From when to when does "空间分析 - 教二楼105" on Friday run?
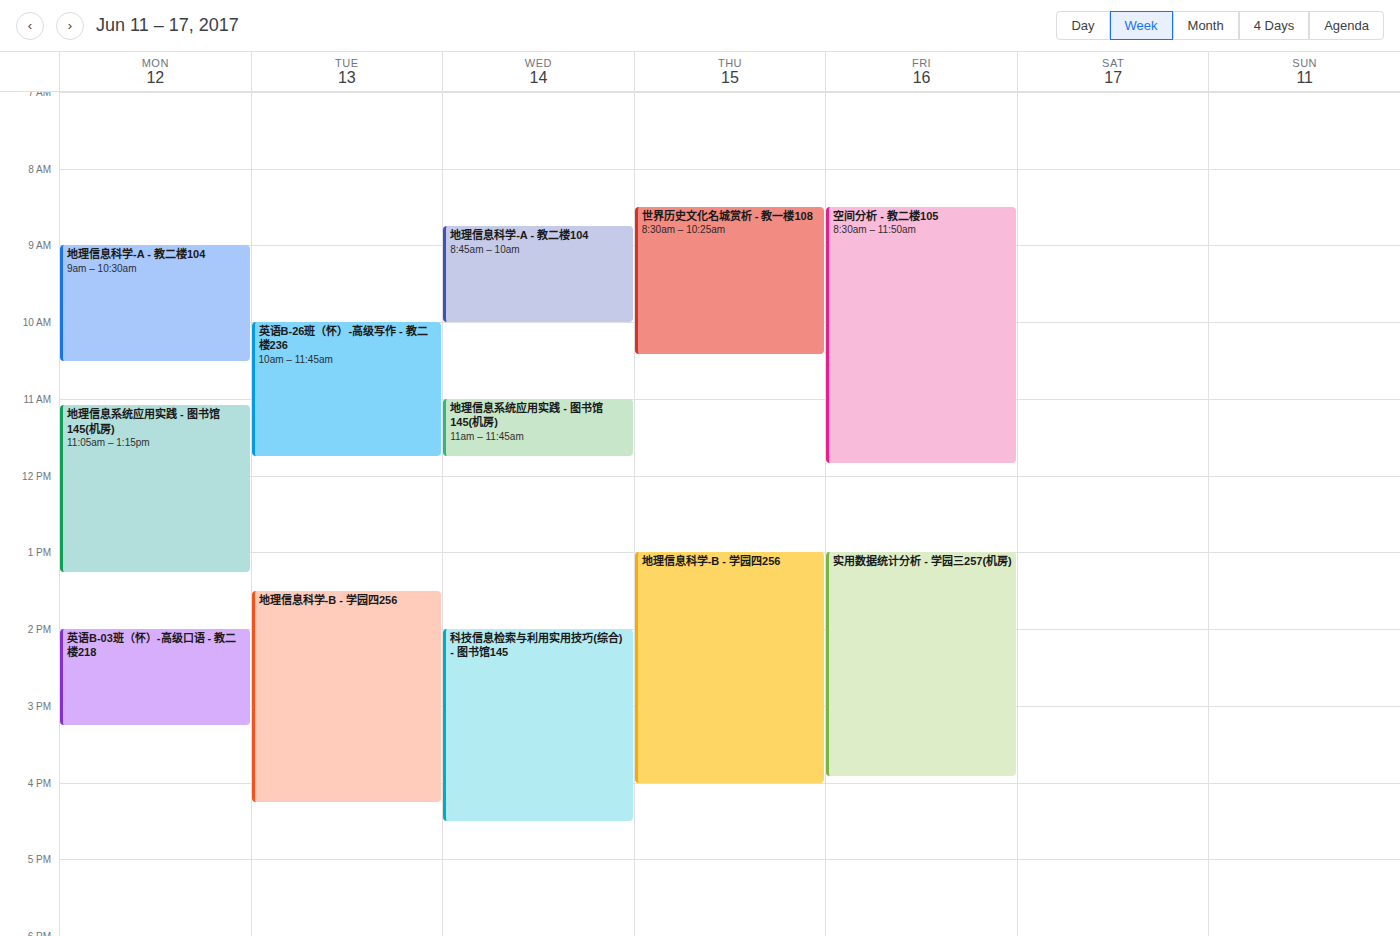
8:30 AM to 11:50 AM